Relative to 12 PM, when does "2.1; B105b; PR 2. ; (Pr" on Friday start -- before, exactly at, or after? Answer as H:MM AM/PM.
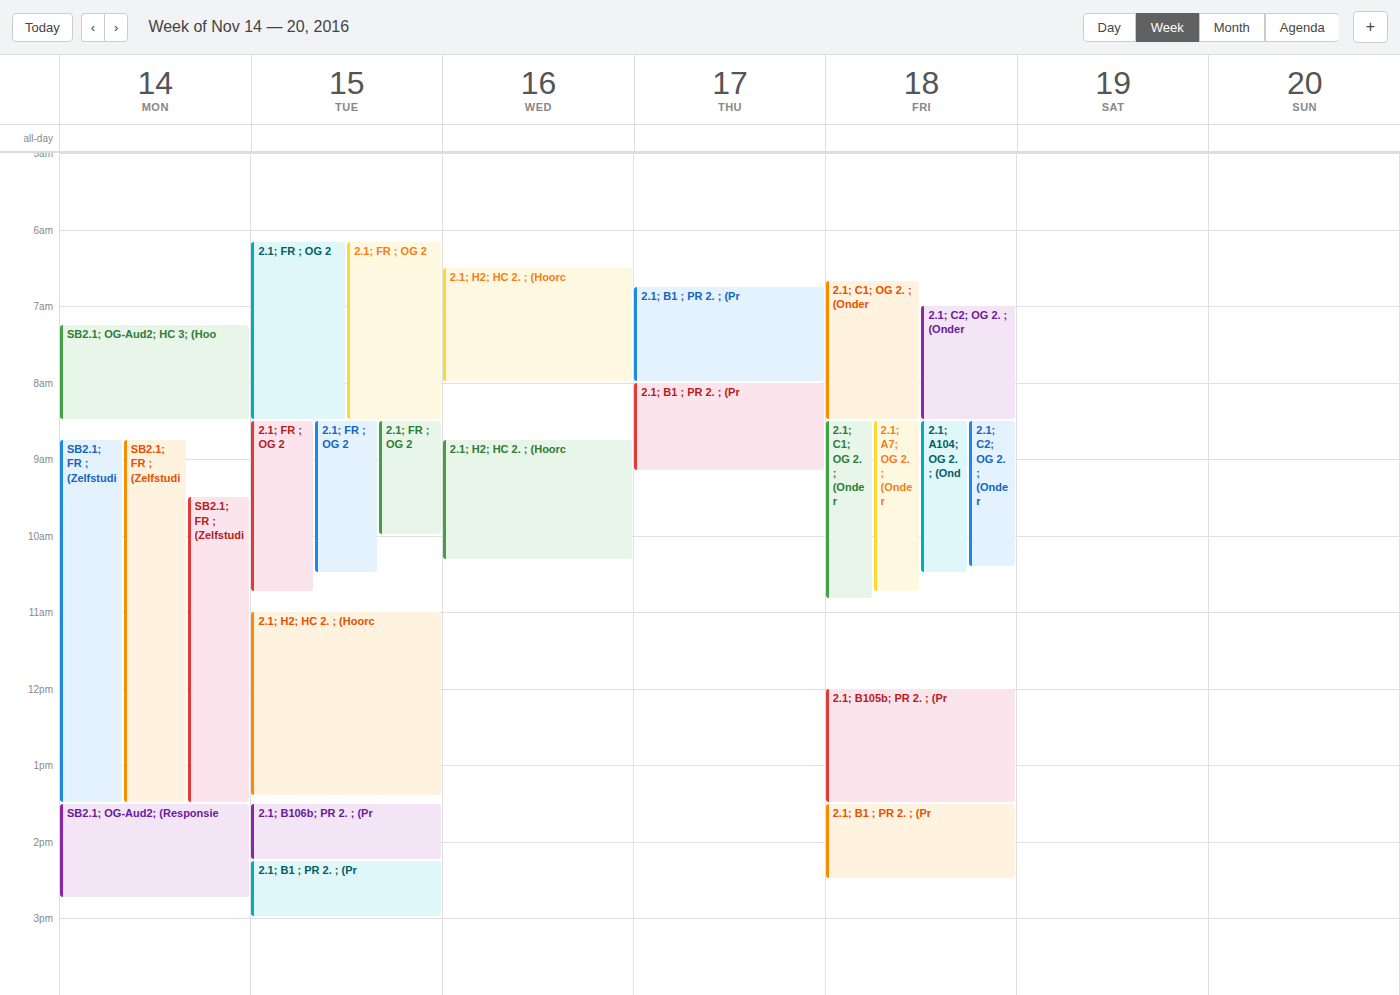
12:00 PM -- exactly at 12 PM, on the 12 PM line.